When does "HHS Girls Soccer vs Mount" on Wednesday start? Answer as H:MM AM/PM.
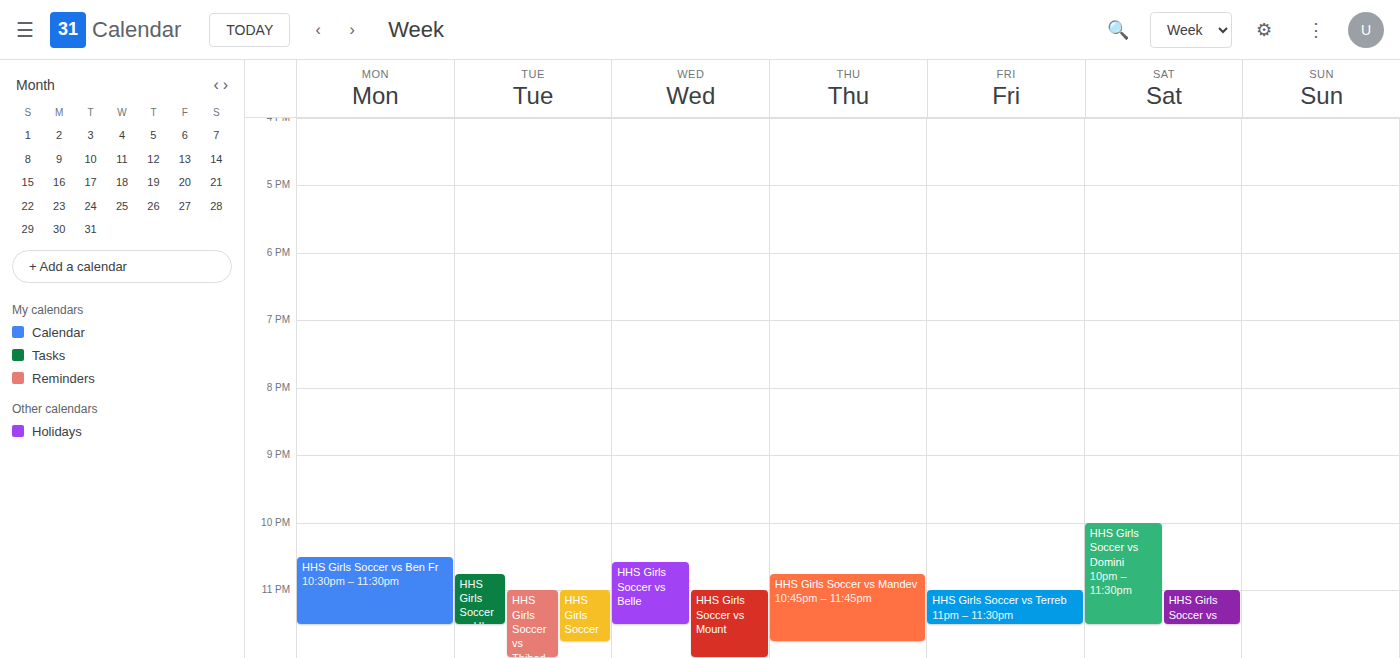
11:00 PM